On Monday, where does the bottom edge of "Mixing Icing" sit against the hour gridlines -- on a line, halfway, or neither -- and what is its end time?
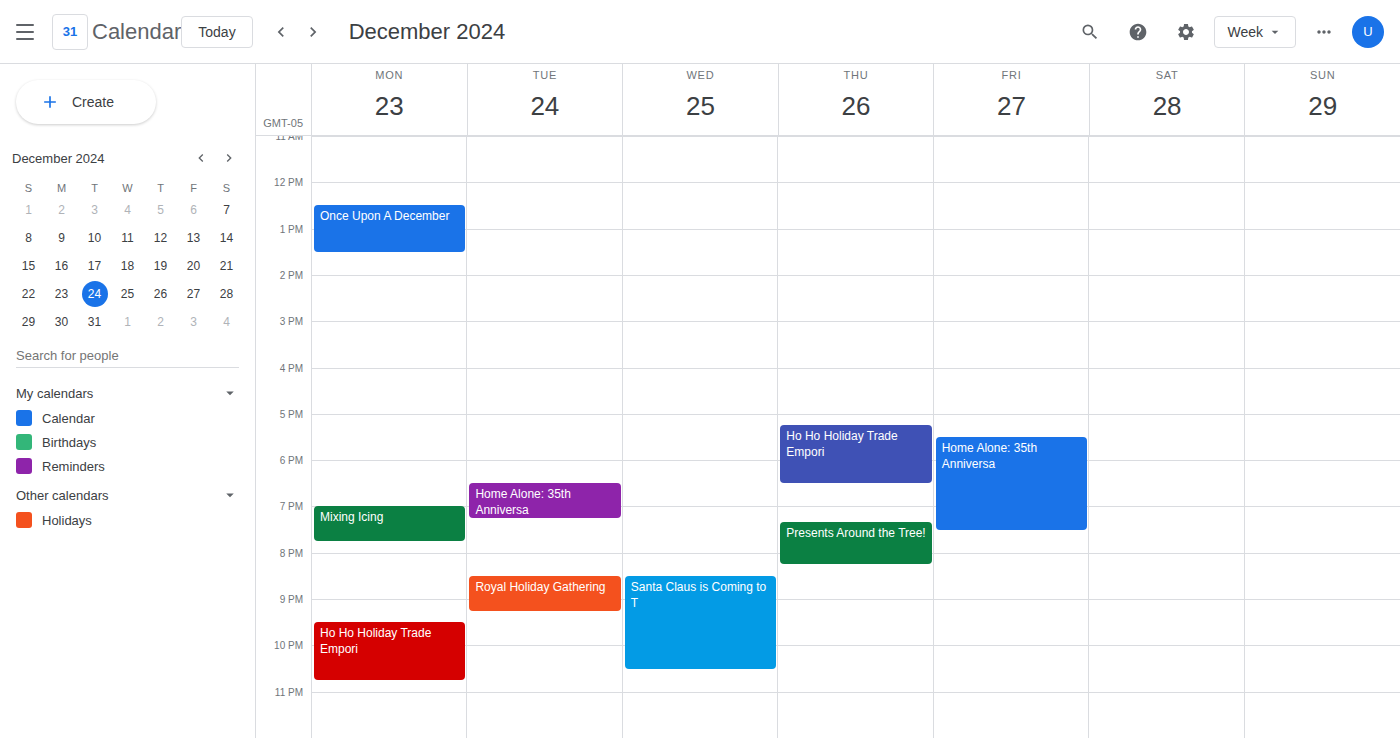
7:45 PM -- neither: three quarters of the way from the 7 PM line to the 8 PM line.